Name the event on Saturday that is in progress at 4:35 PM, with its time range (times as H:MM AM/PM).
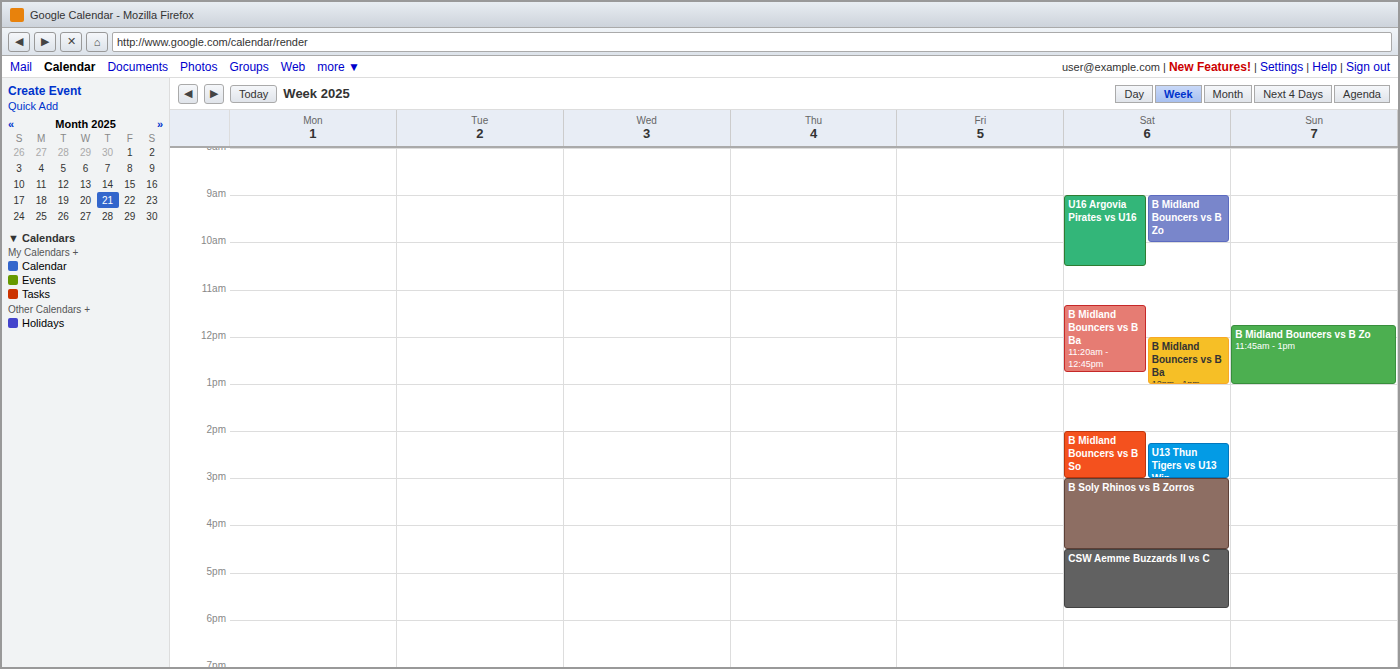
"CSW Aemme Buzzards II vs C", 4:30 PM to 5:45 PM